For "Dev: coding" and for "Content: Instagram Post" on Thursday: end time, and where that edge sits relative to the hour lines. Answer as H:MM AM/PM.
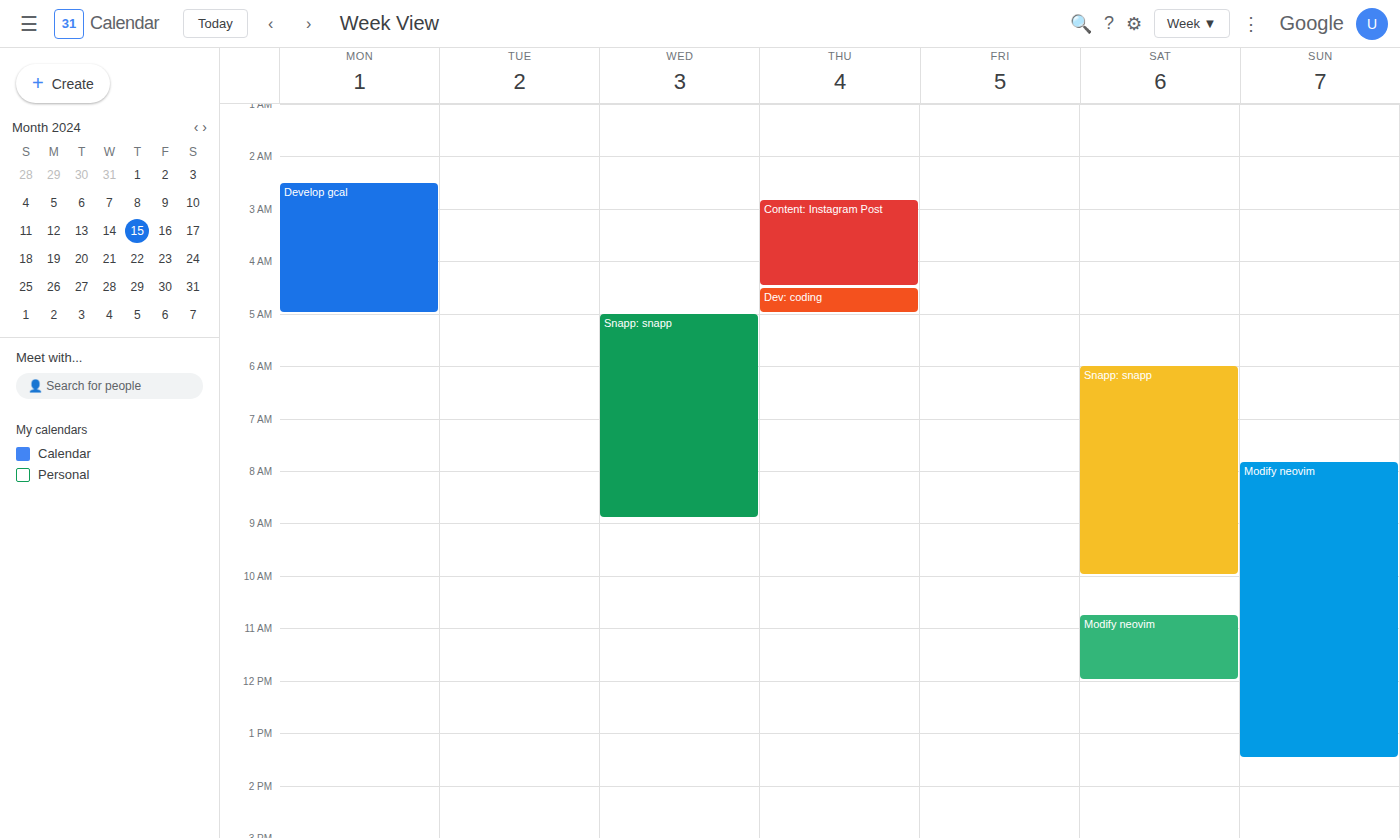
"Dev: coding": 5:00 AM, exactly on the 5 AM line. "Content: Instagram Post": 4:30 AM, halfway between the 4 AM and 5 AM lines.